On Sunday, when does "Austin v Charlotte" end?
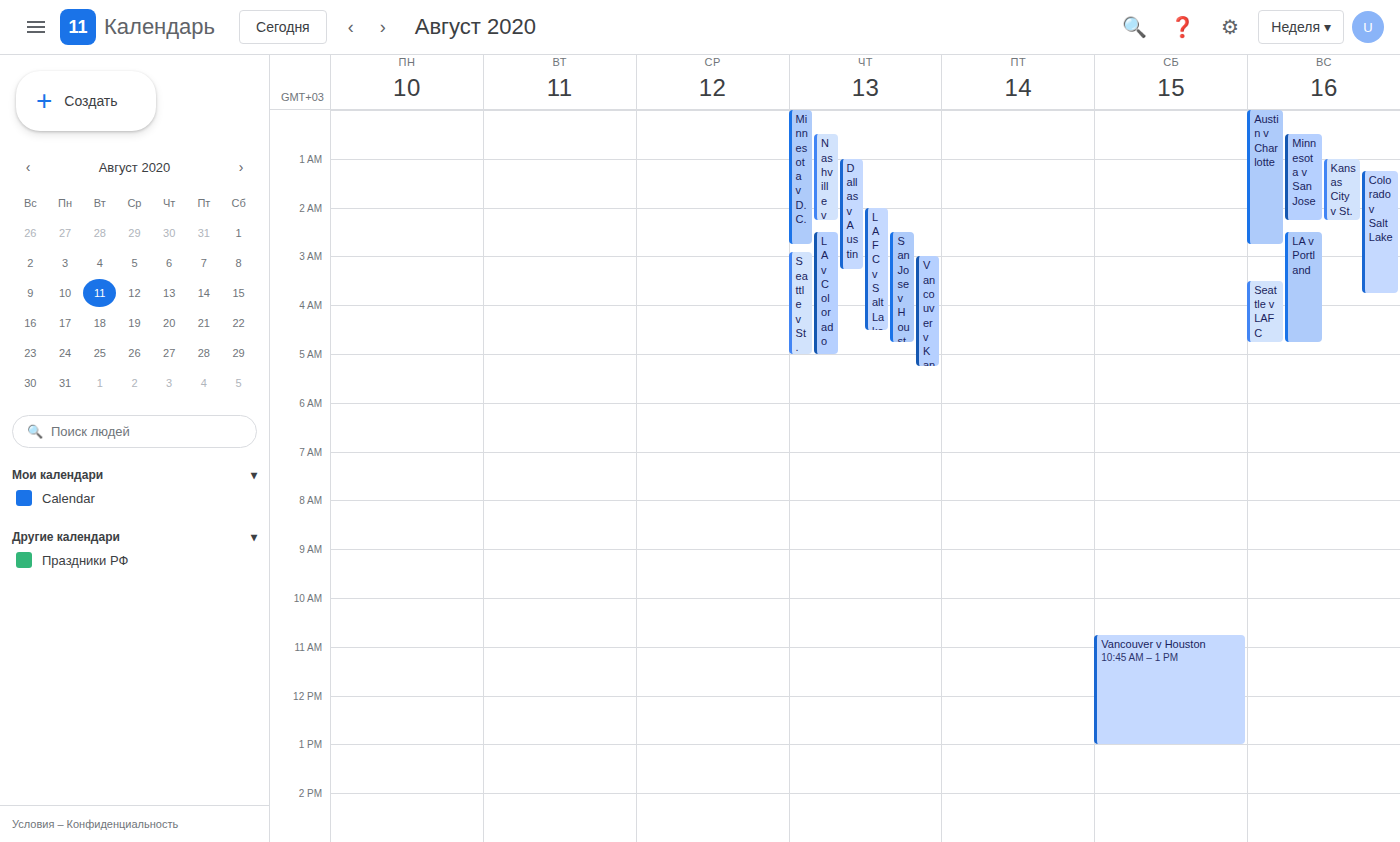
02:45